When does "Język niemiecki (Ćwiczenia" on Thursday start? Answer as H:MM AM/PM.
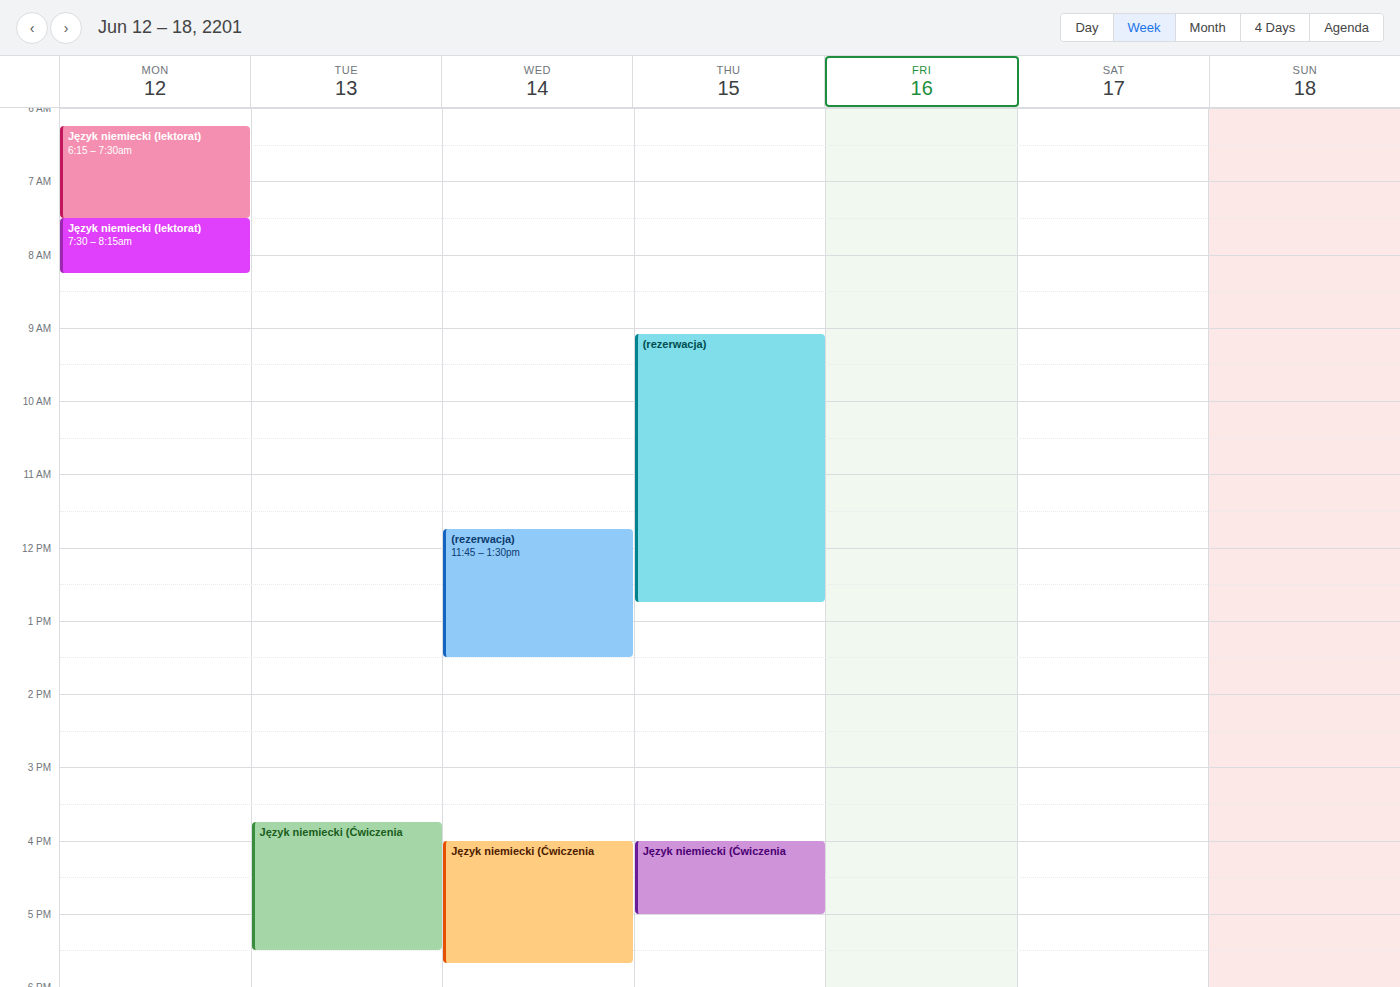
4:00 PM